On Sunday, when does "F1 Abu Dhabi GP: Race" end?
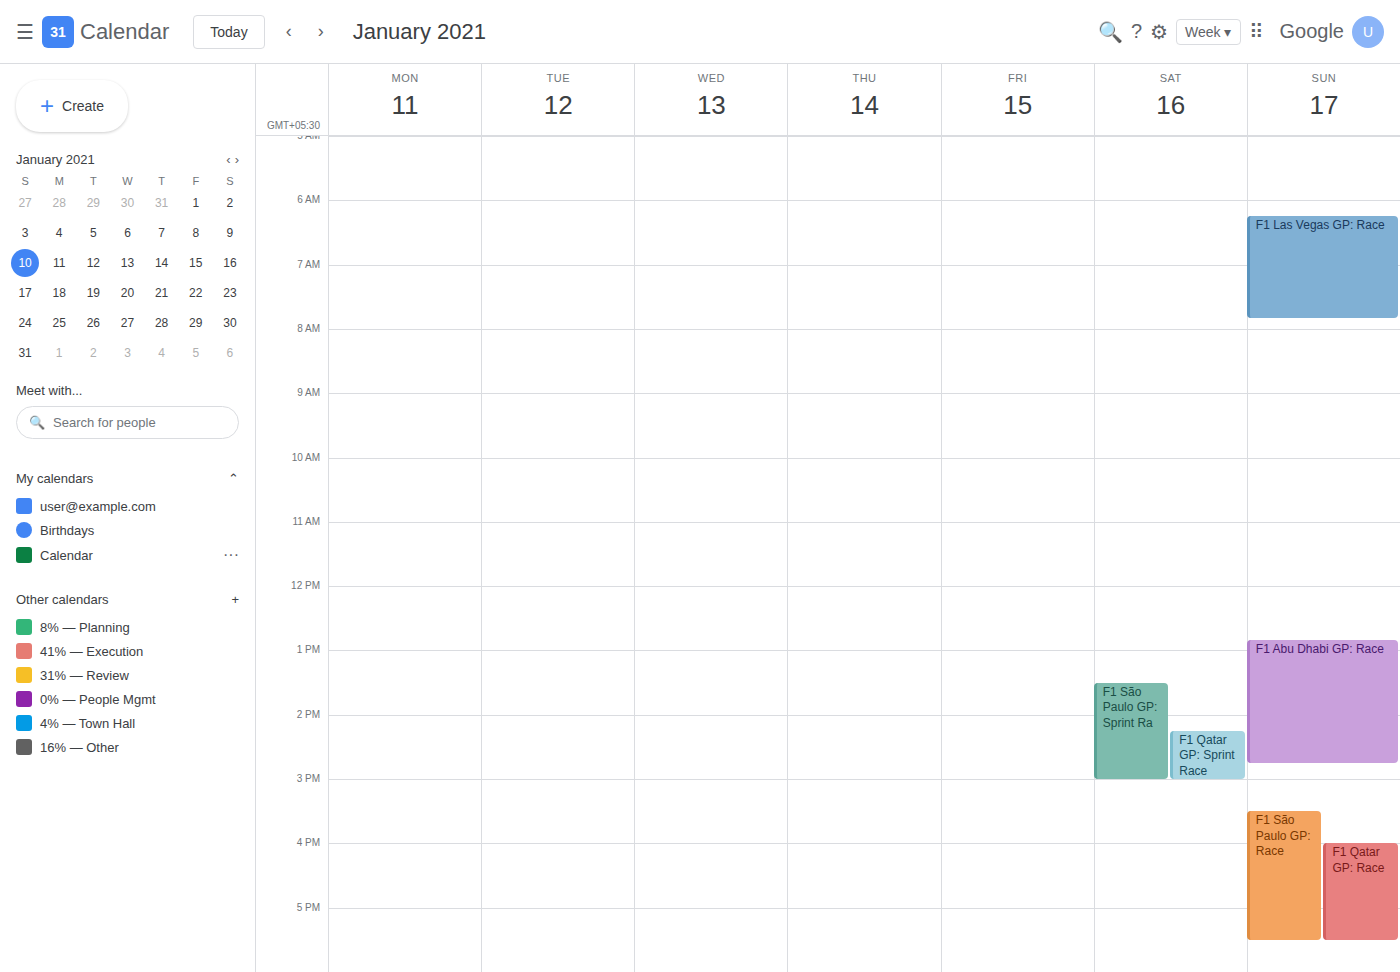
2:45 PM